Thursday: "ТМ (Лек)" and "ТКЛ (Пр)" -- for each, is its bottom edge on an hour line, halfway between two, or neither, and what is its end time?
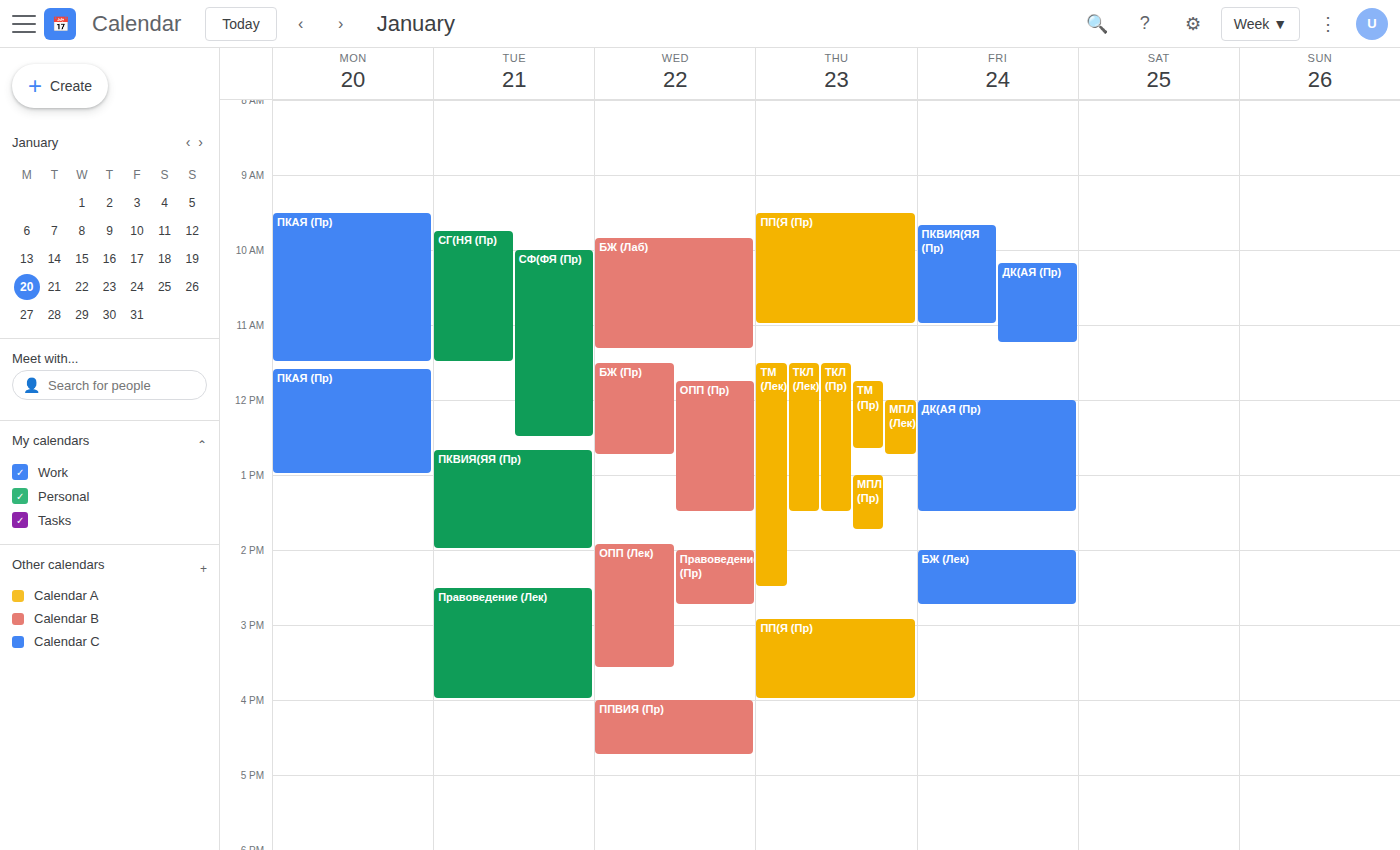
"ТМ (Лек)": 2:30 PM, halfway between the 2 PM and 3 PM lines. "ТКЛ (Пр)": 1:30 PM, halfway between the 1 PM and 2 PM lines.